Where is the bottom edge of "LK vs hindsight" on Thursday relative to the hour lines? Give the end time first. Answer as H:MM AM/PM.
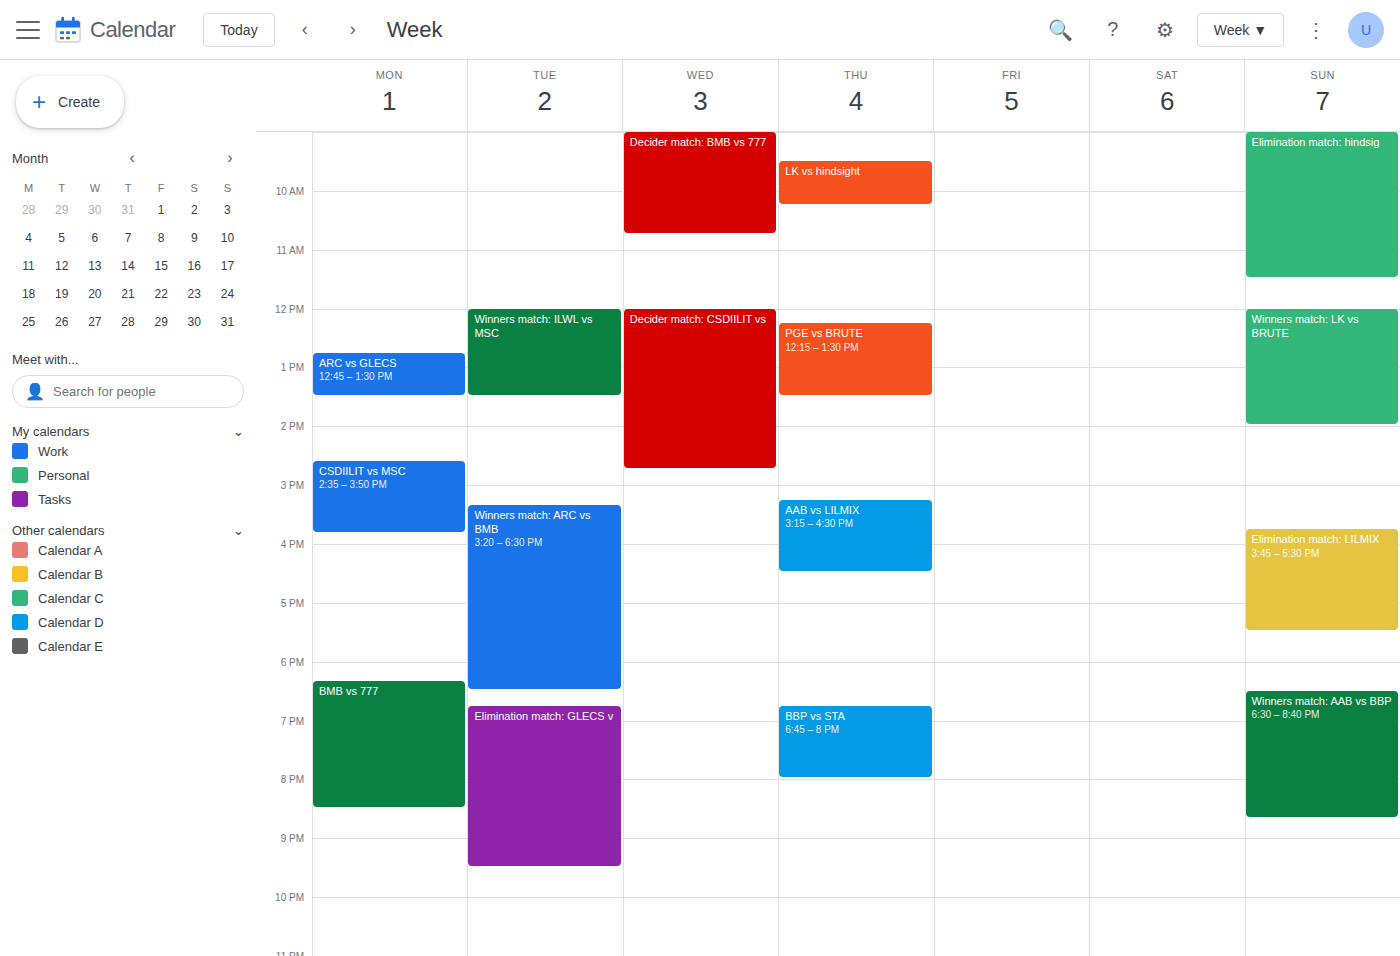
10:15 AM -- neither: a quarter of the way from the 10 AM line to the 11 AM line.